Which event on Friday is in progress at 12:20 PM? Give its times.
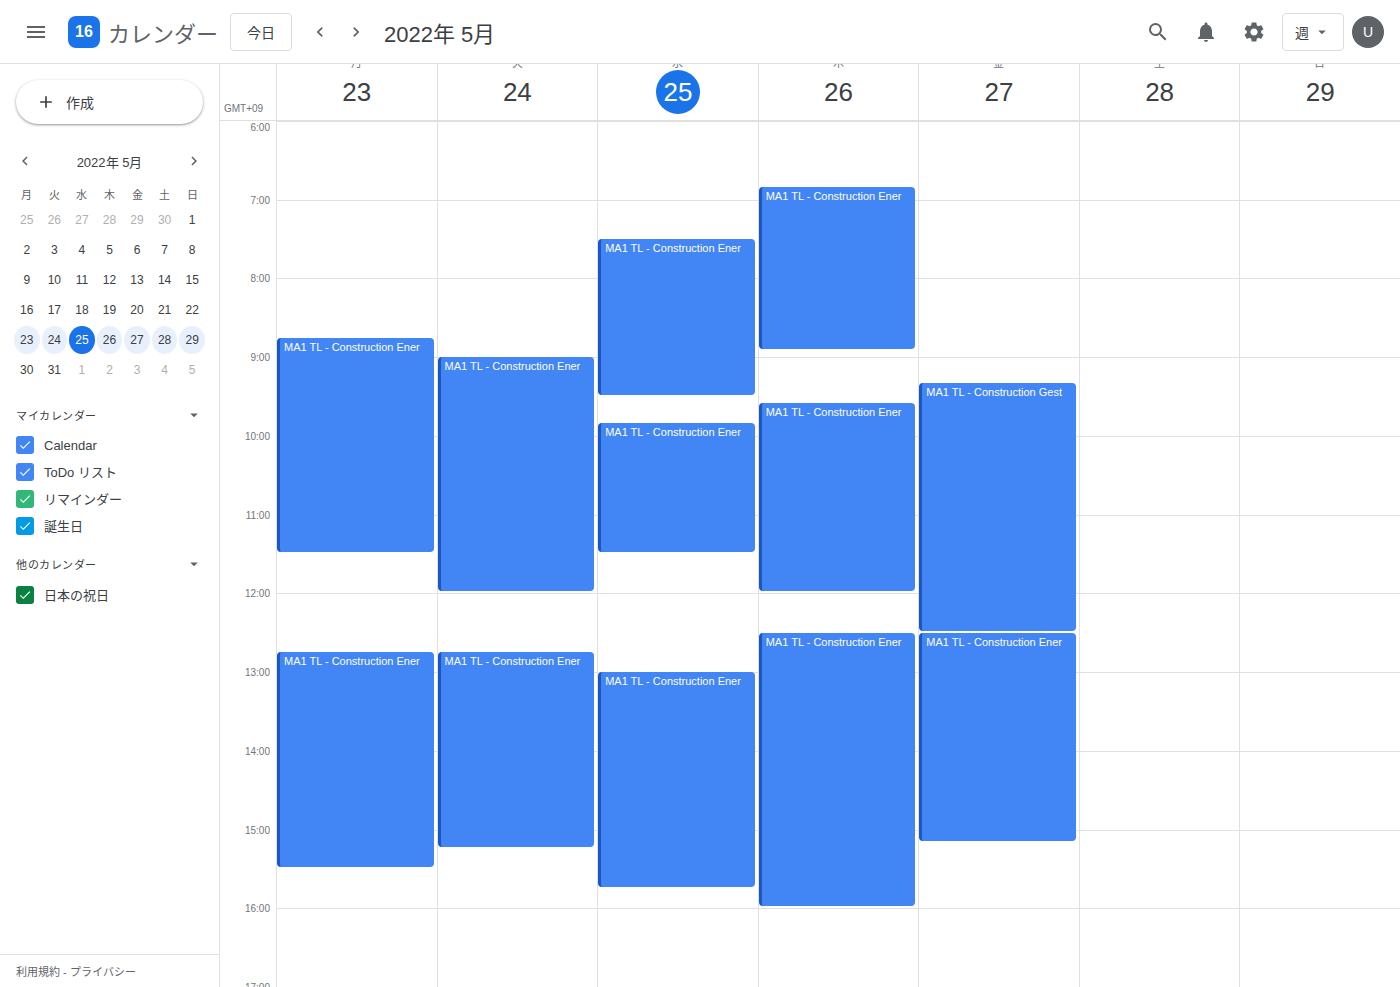
"MA1 TL - Construction Gest", 9:20 AM to 12:30 PM